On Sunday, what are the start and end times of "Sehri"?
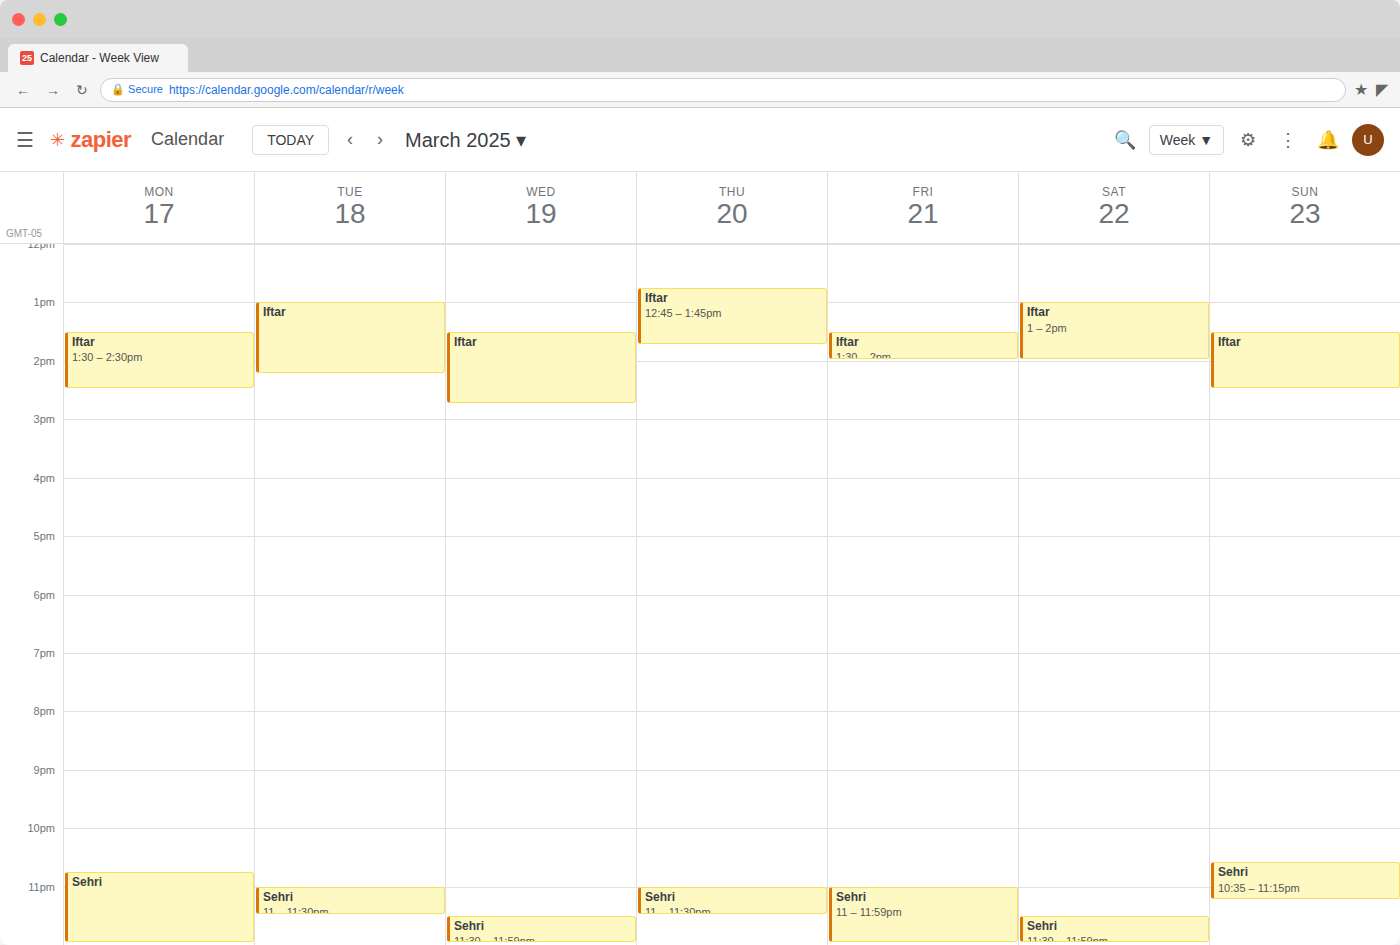
22:35 to 23:15